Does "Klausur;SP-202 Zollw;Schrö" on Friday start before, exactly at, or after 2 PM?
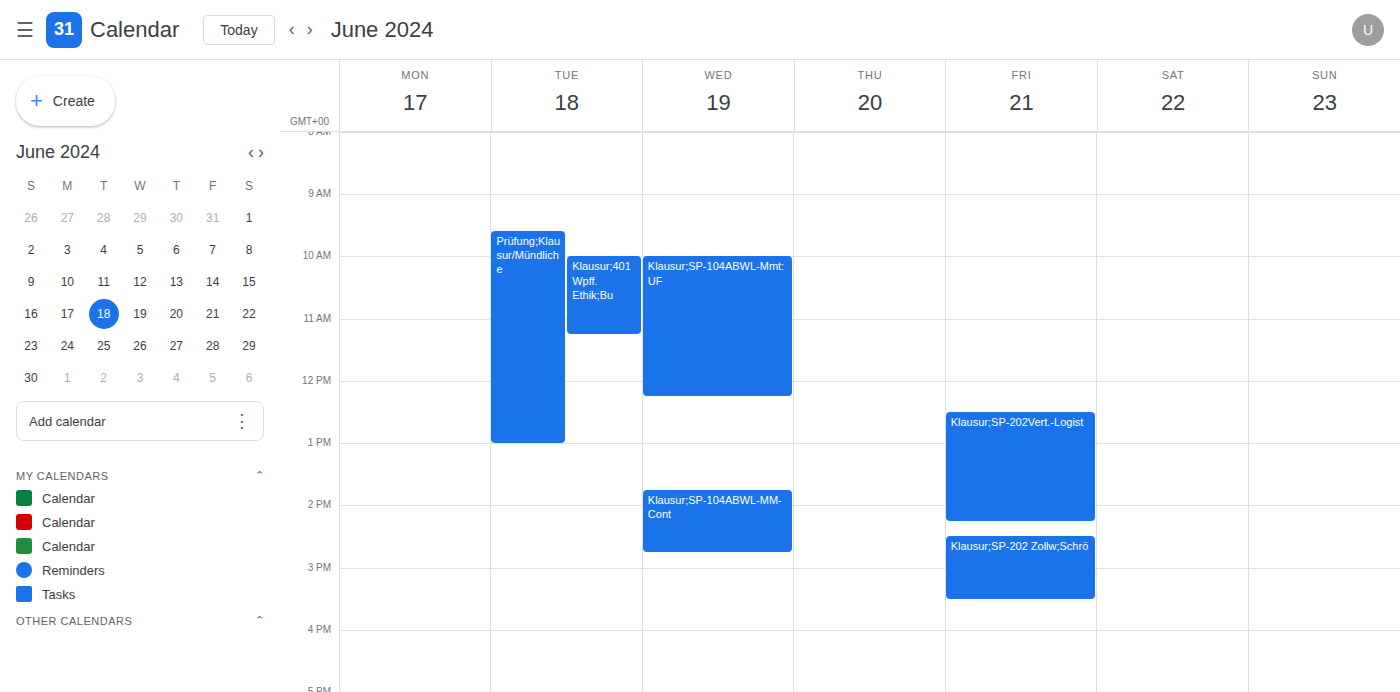
2:30 PM -- after 2 PM, 30 minutes below the 2 PM line.